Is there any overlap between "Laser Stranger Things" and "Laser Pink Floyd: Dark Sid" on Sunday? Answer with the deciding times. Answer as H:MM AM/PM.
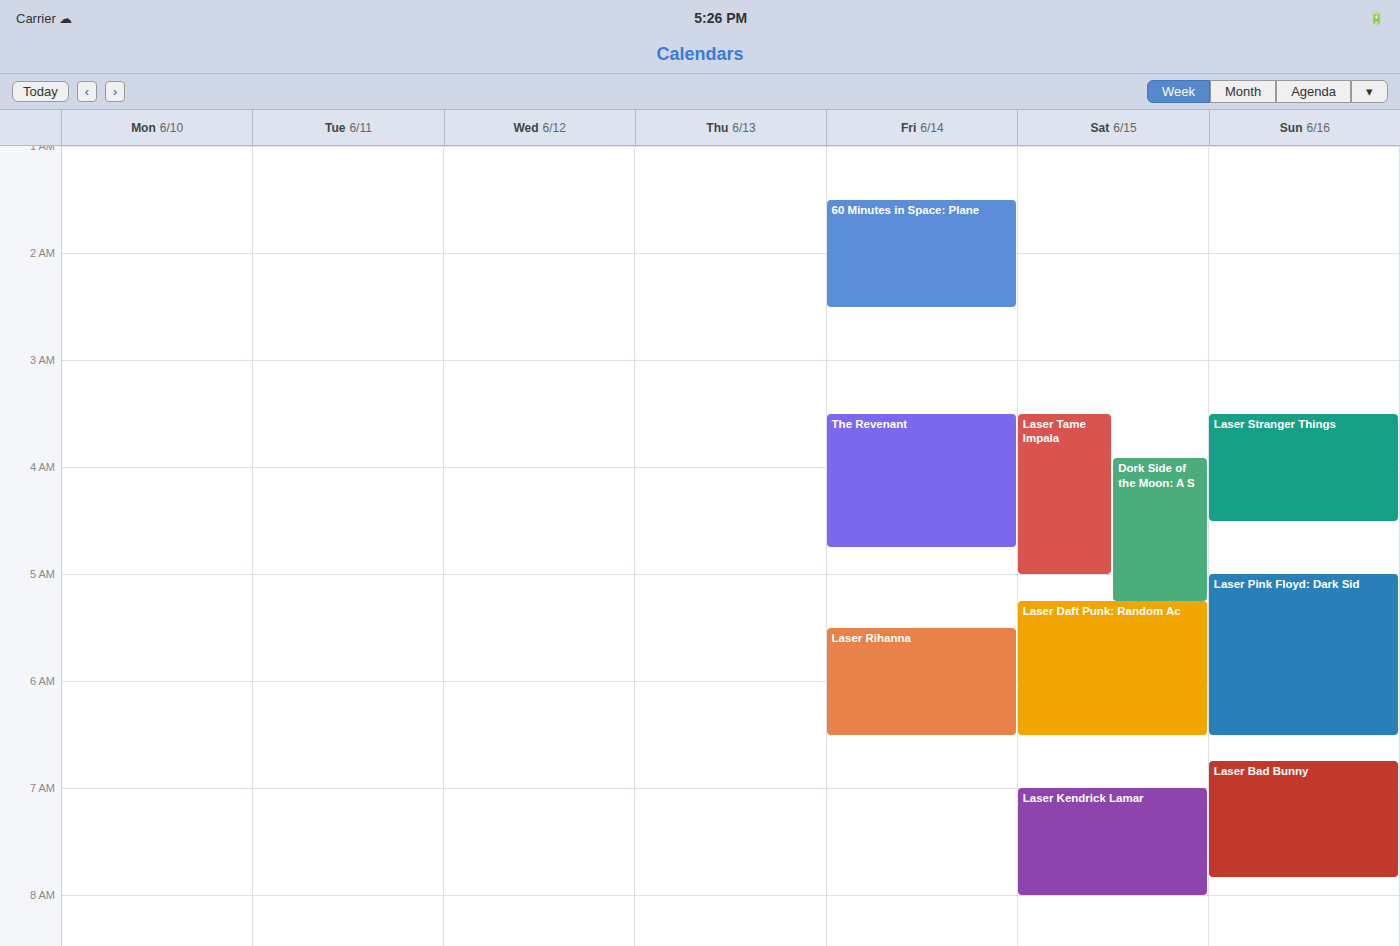
"Laser Stranger Things" ends at 4:30 AM and "Laser Pink Floyd: Dark Sid" starts at 5:00 AM -- no overlap.